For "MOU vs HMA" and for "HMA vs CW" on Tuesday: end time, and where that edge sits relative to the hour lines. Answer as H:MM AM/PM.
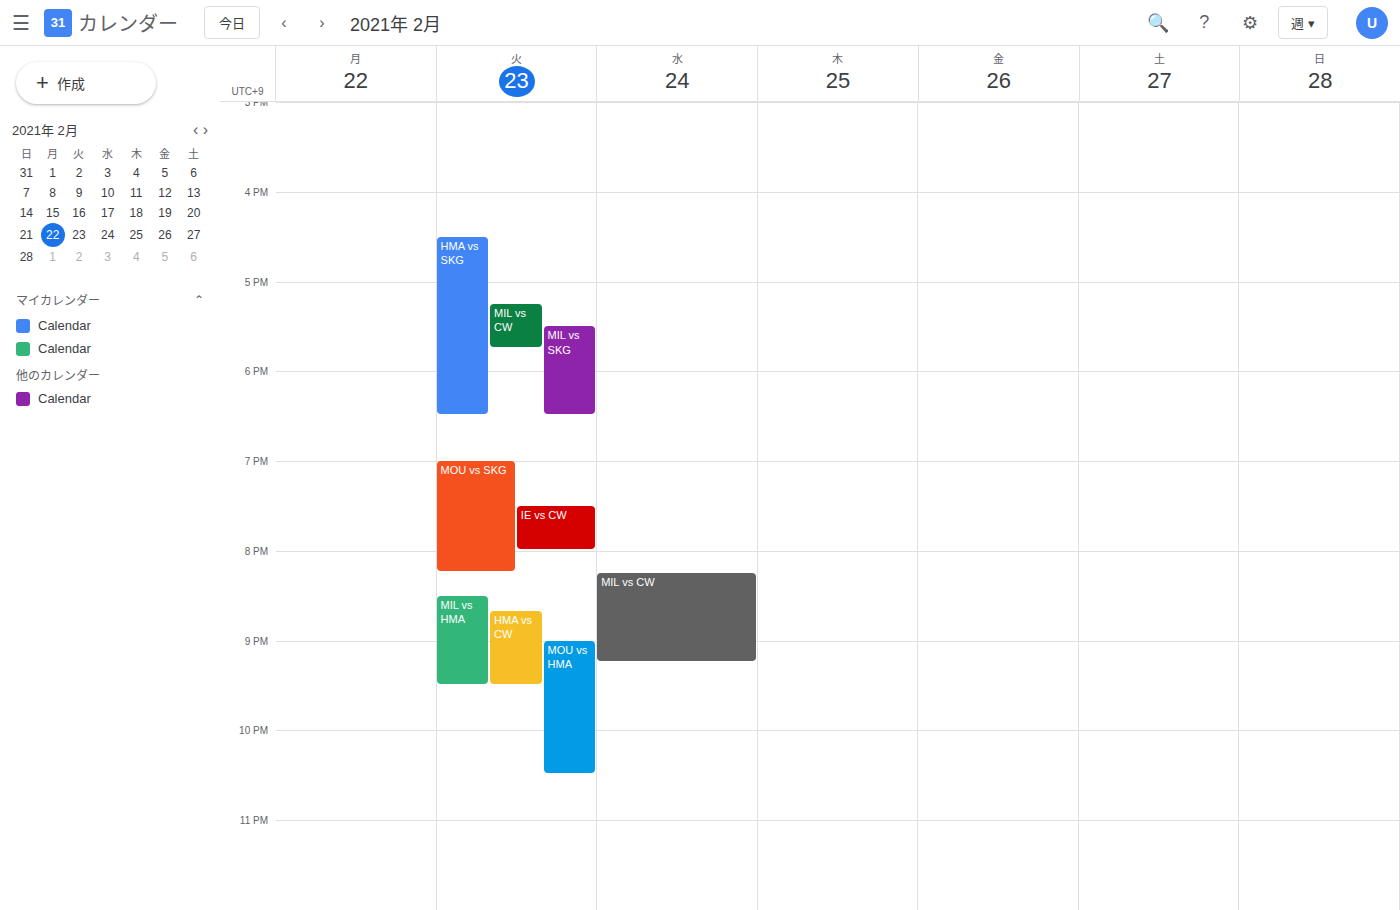
"MOU vs HMA": 10:30 PM, halfway between the 10 PM and 11 PM lines. "HMA vs CW": 9:30 PM, halfway between the 9 PM and 10 PM lines.